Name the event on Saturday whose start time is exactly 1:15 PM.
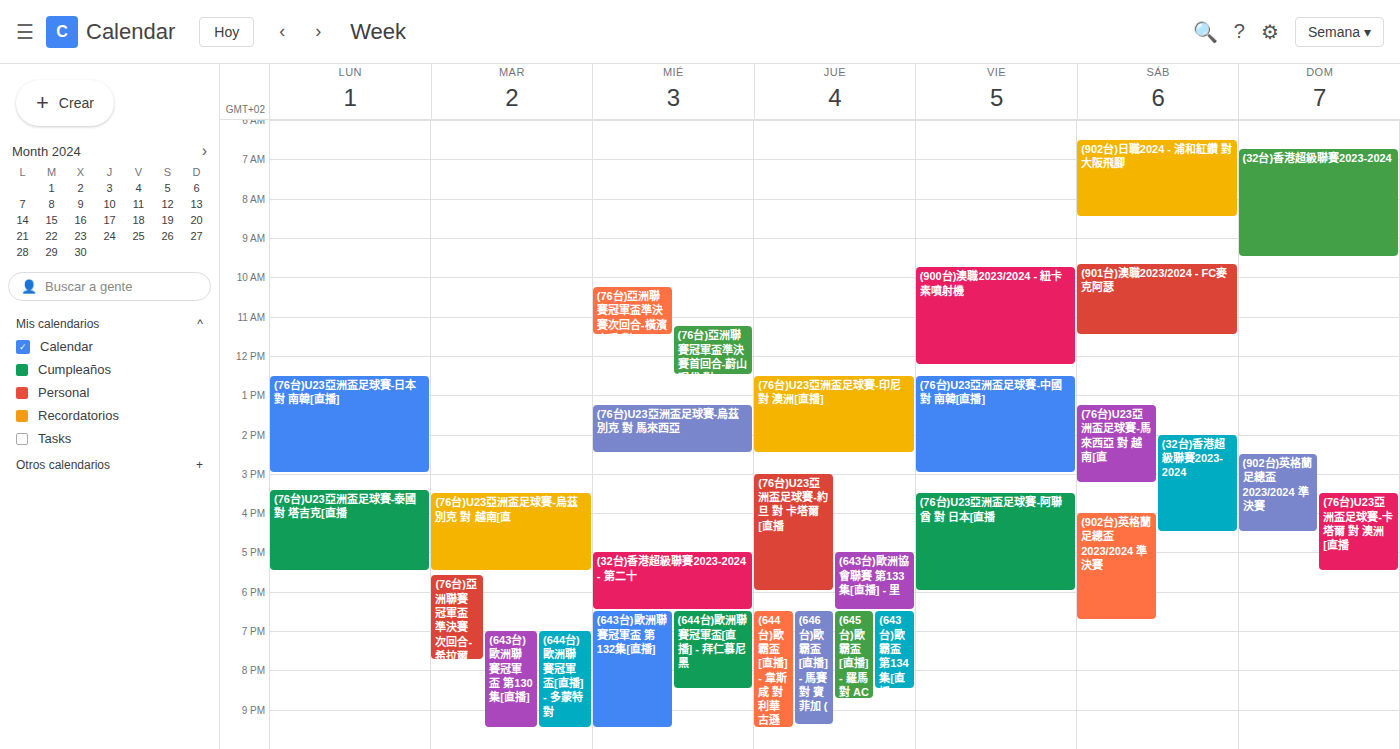
"(76台)U23亞洲盃足球賽-馬來西亞 對 越南[直"